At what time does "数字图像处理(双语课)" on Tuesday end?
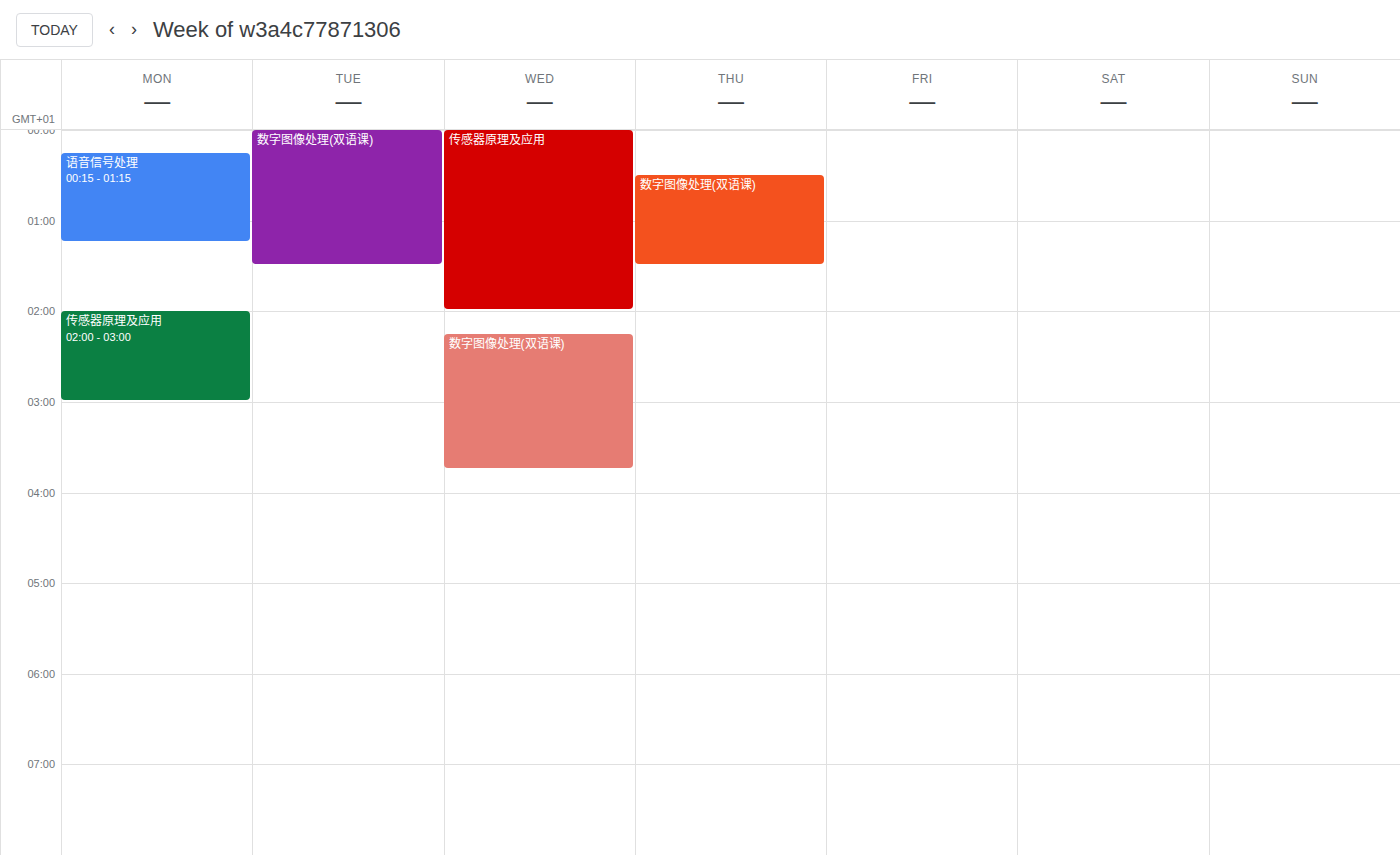
1:30 AM